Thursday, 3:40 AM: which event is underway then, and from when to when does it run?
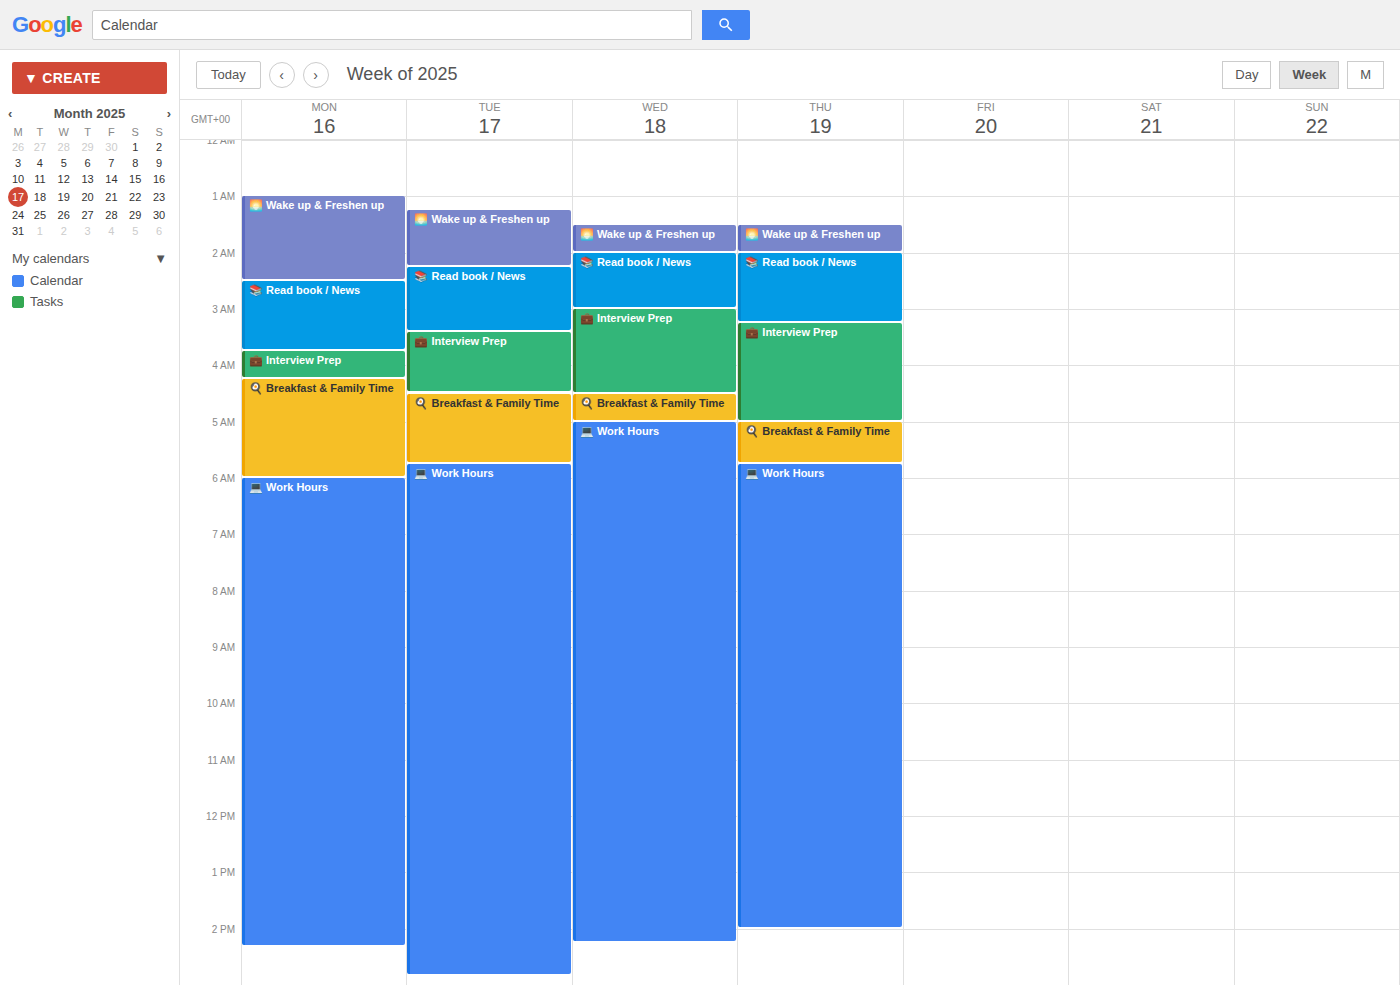
"💼 Interview Prep", 3:15 AM to 5:00 AM